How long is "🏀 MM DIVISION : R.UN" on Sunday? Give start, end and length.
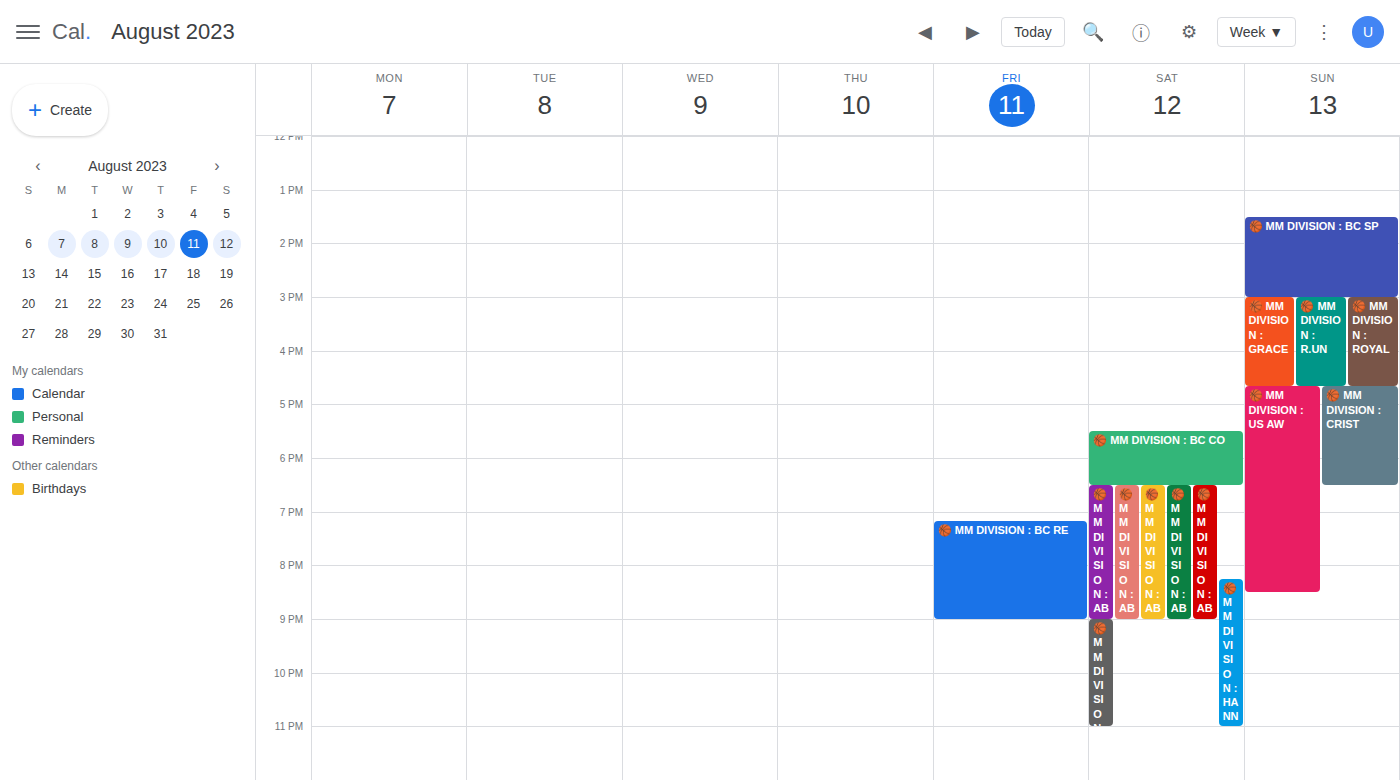
3:00 PM to 4:40 PM, 1 hour 40 minutes